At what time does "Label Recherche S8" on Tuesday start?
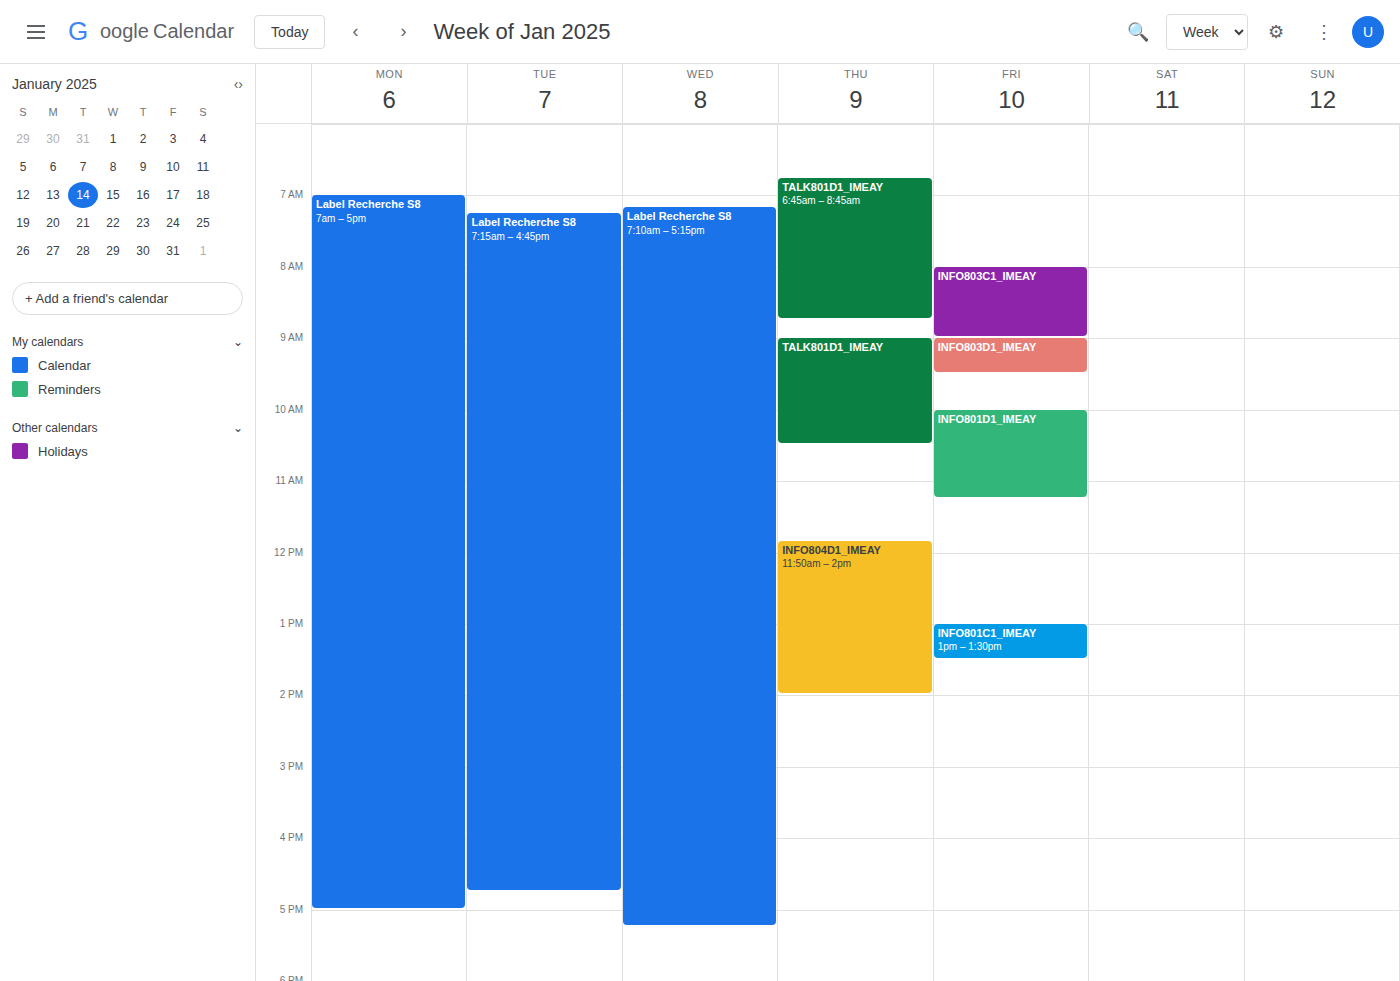
7:15 AM